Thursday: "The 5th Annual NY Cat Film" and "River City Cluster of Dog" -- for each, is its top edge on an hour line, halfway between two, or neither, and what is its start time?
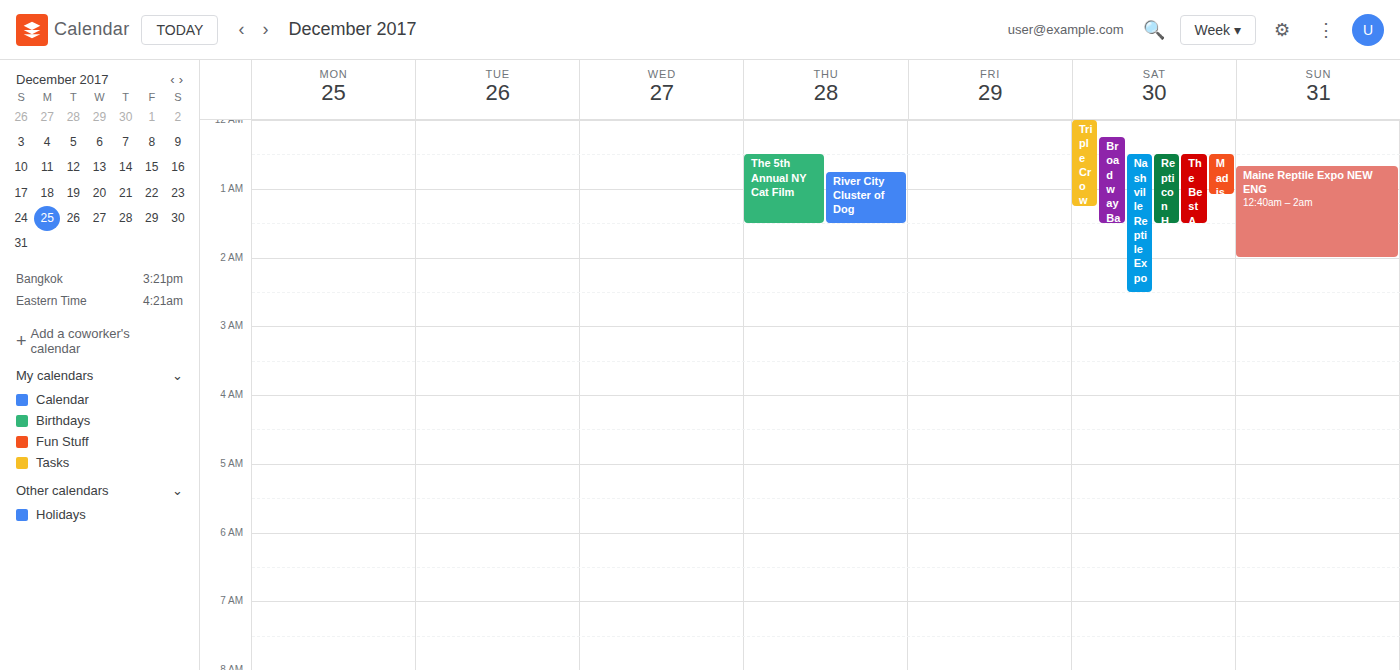
"The 5th Annual NY Cat Film": 12:30 AM, halfway between the 12 AM and 1 AM lines. "River City Cluster of Dog": 12:45 AM, neither: three quarters of the way from the 12 AM line to the 1 AM line.